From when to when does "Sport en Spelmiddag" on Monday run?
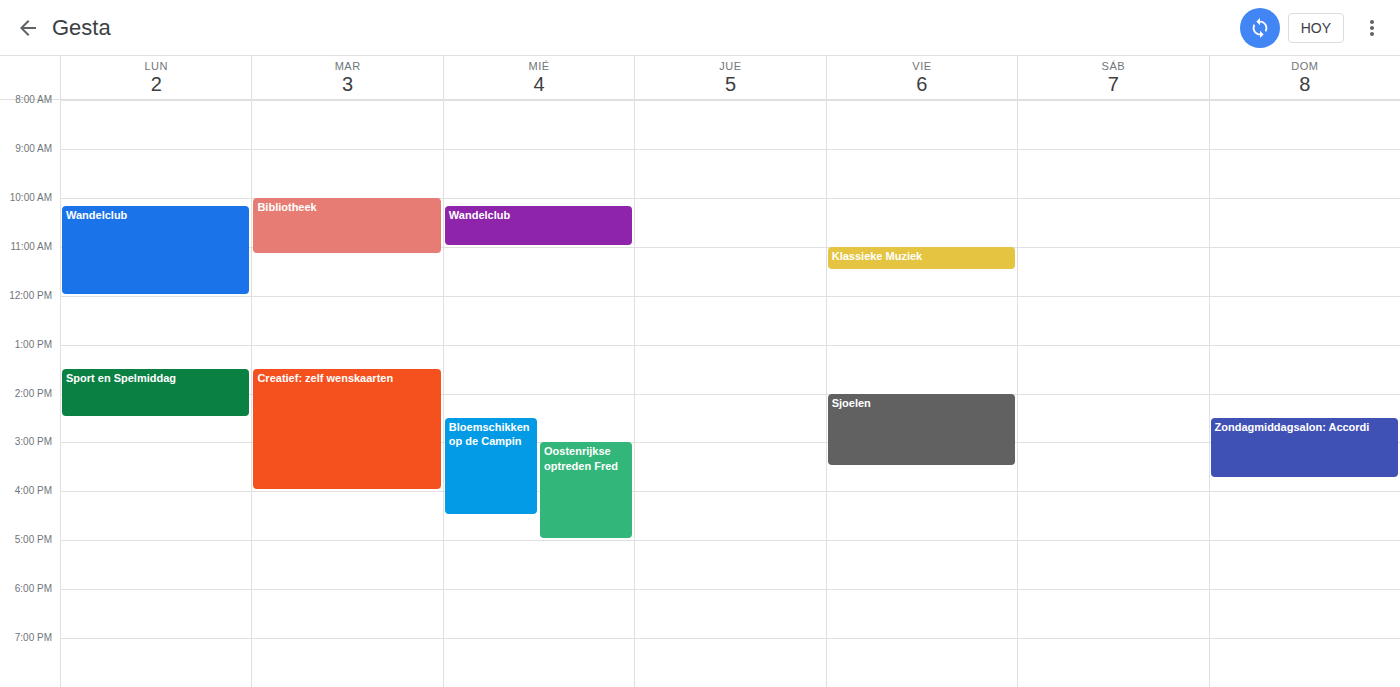
1:30 PM to 2:30 PM